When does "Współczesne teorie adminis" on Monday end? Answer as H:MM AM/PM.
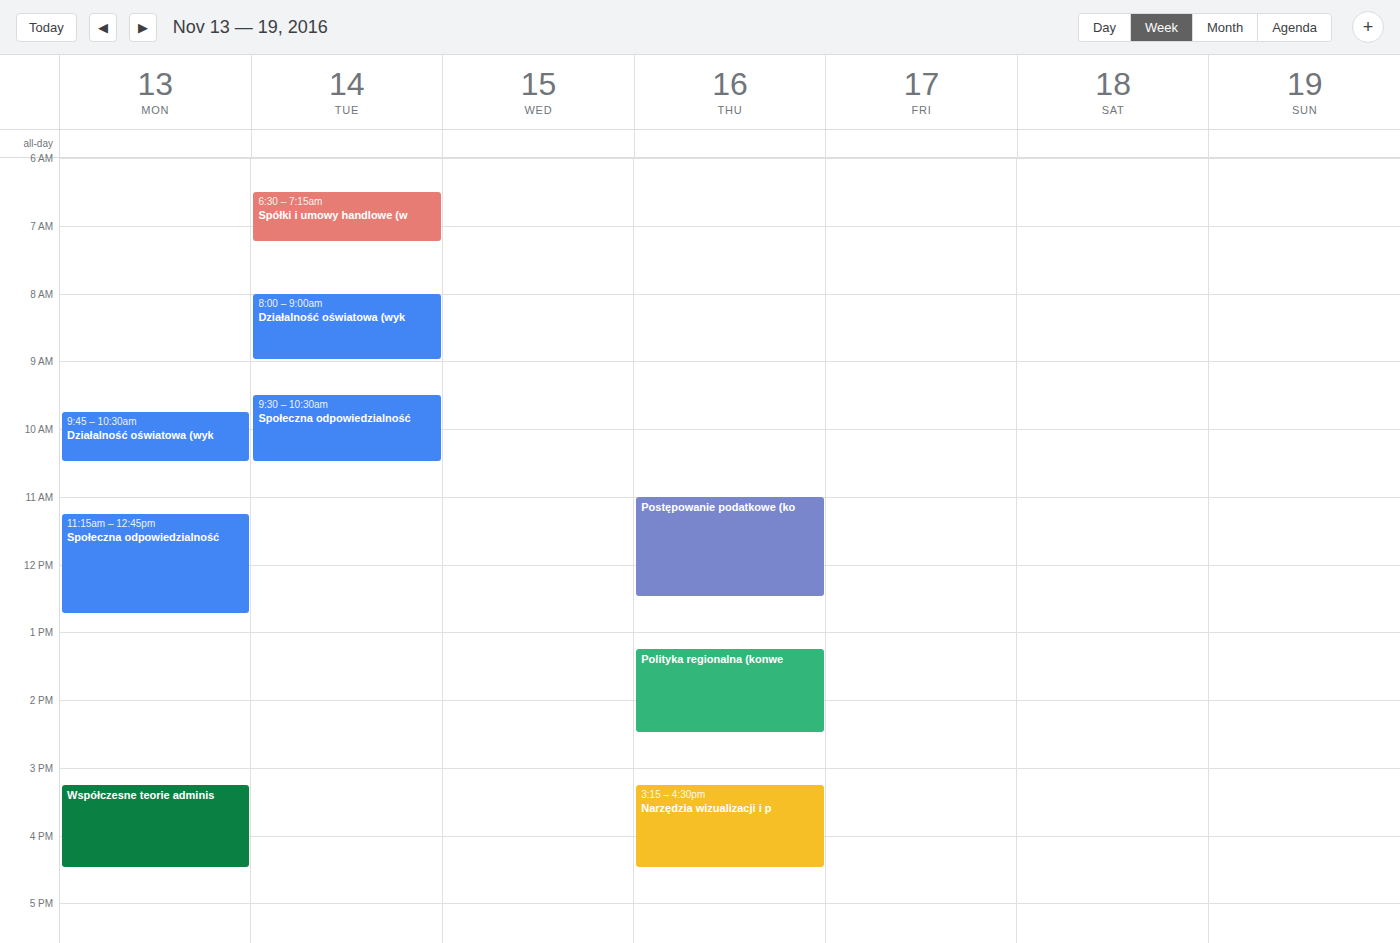
4:30 PM